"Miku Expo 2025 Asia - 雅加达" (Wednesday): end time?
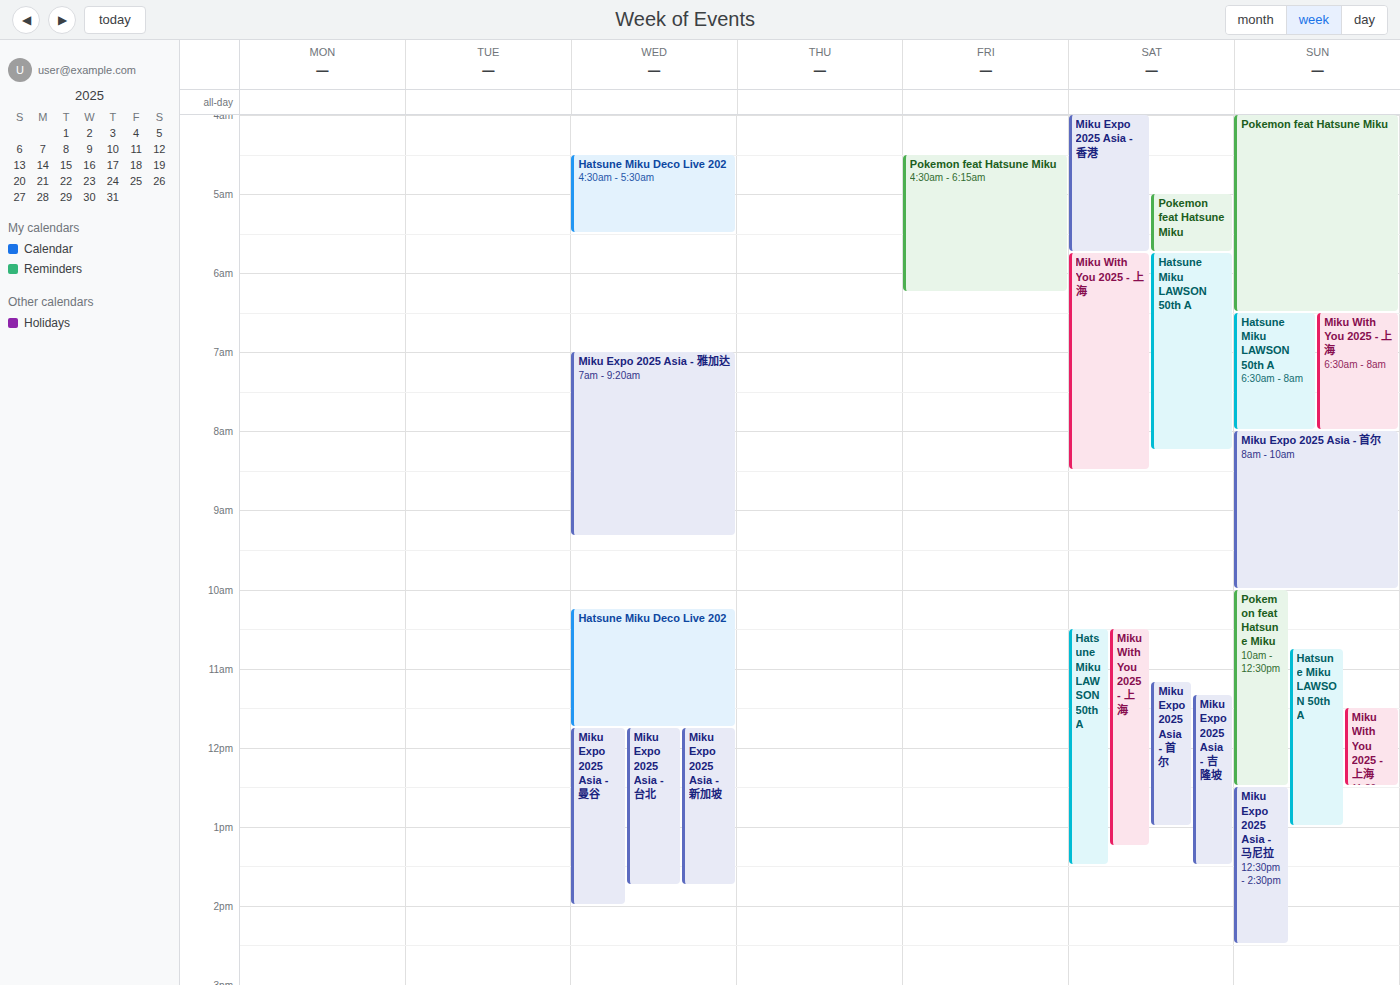
9:20 AM